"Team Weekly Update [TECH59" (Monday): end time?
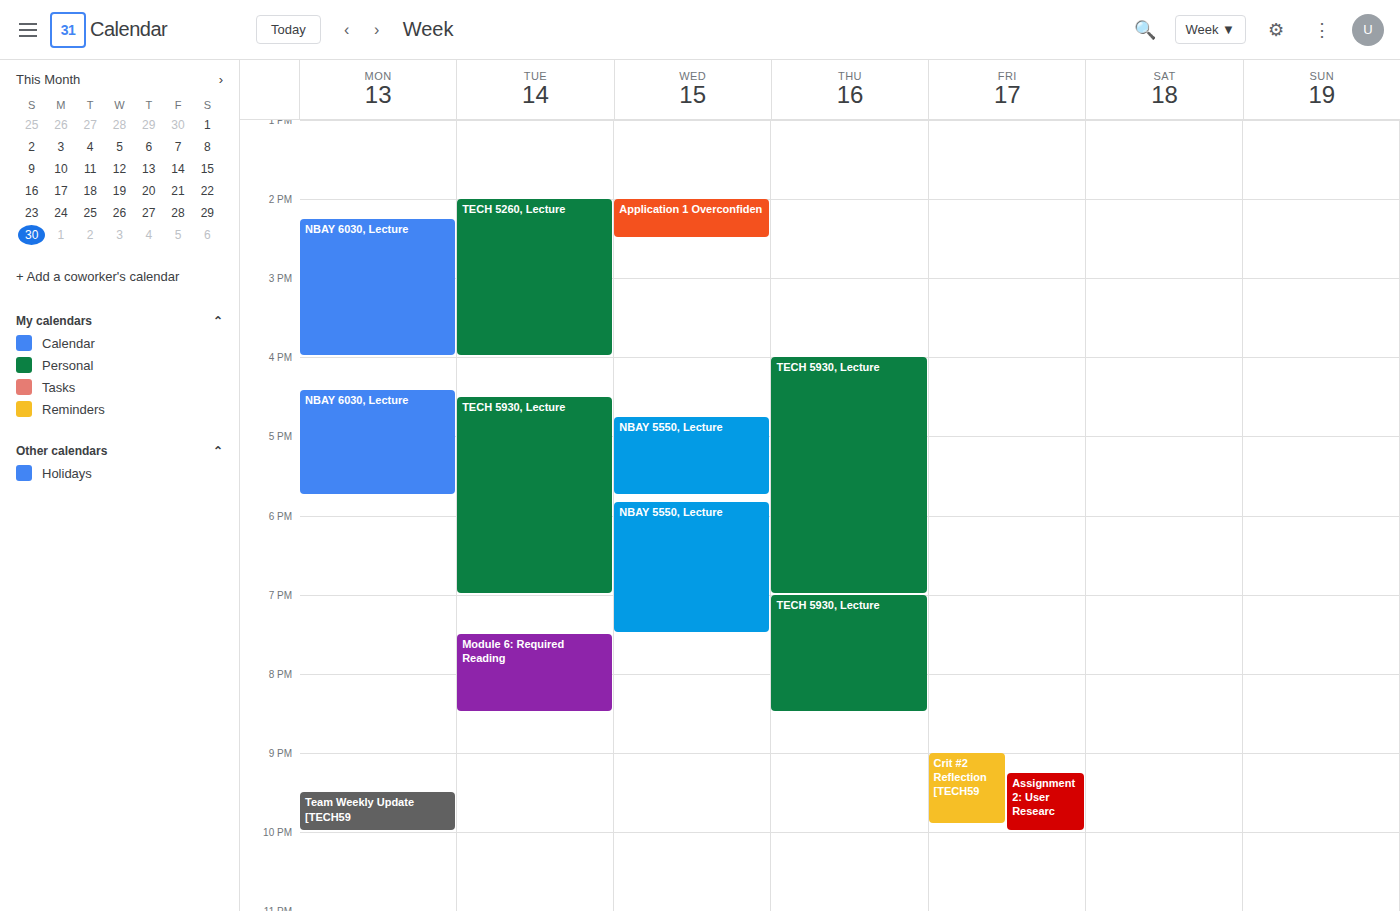
10:00 PM